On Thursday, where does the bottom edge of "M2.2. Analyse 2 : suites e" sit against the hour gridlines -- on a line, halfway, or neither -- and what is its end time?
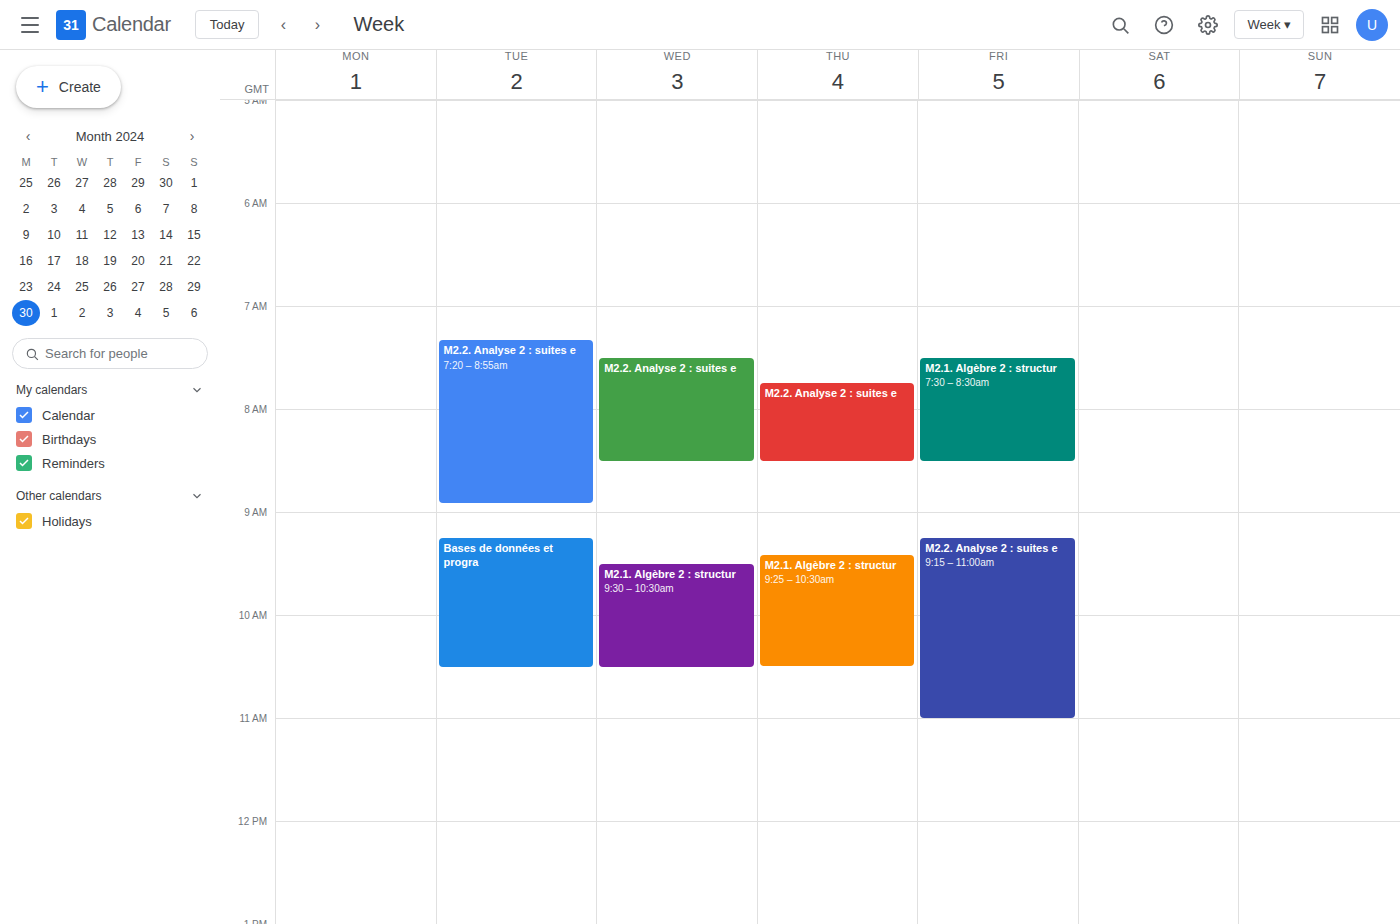
8:30 AM -- halfway between the 8 AM and 9 AM lines.